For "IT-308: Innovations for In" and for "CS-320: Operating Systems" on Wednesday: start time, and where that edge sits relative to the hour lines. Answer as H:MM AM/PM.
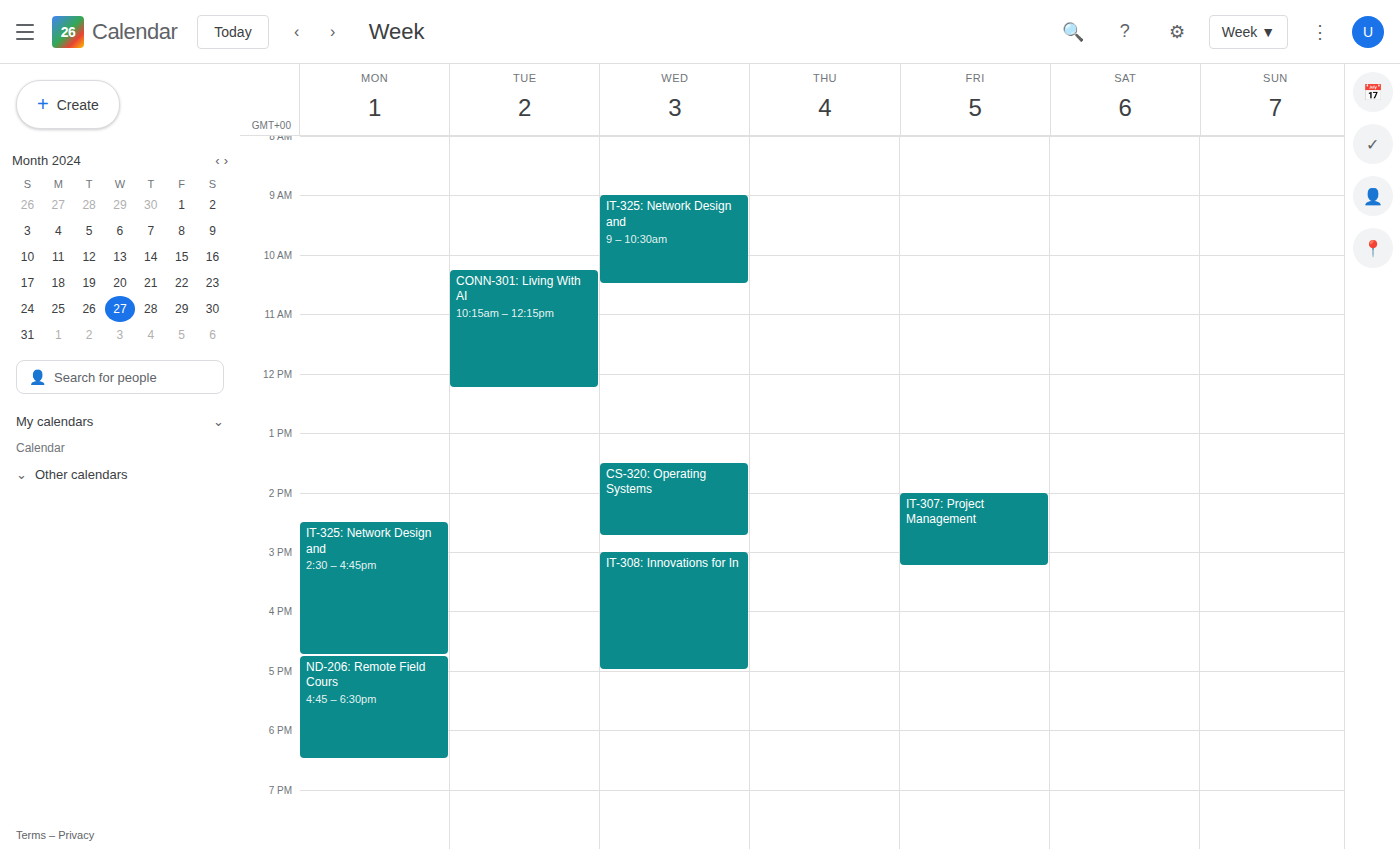
"IT-308: Innovations for In": 3:00 PM, exactly on the 3 PM line. "CS-320: Operating Systems": 1:30 PM, halfway between the 1 PM and 2 PM lines.